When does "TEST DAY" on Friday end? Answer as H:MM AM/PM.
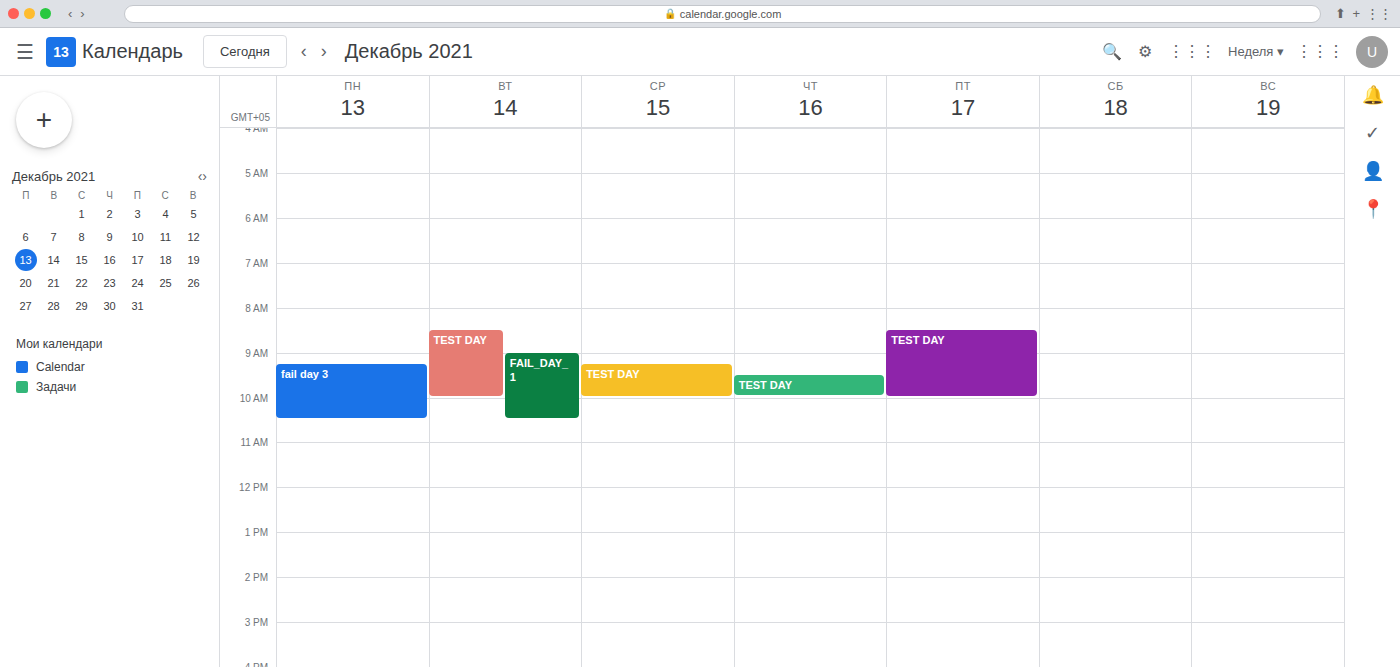
10:00 AM